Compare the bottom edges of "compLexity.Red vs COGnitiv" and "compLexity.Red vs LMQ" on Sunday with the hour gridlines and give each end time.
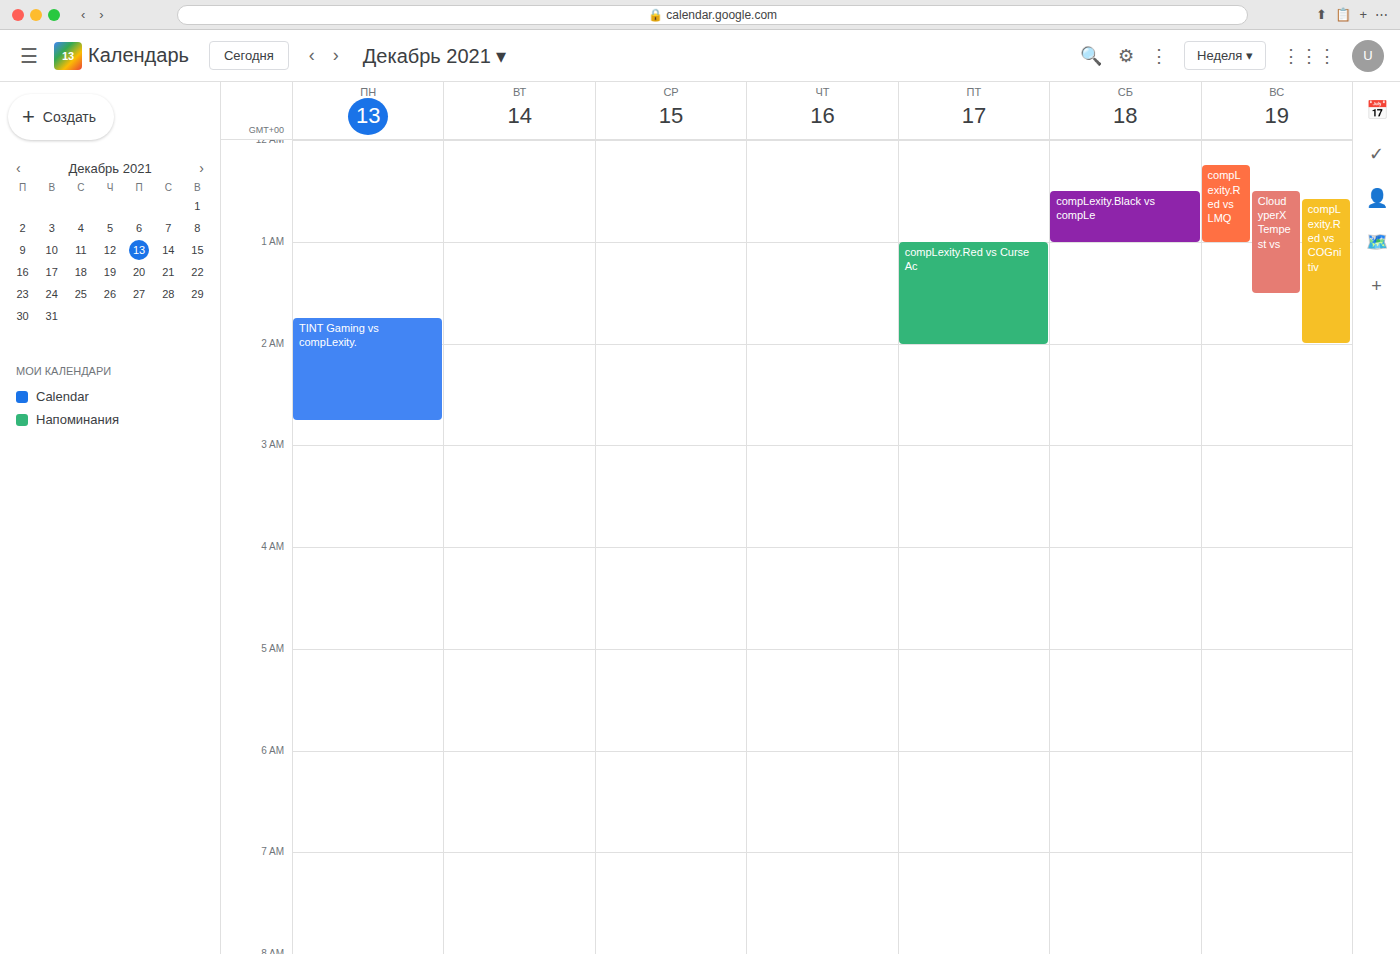
"compLexity.Red vs COGnitiv": 2:00 AM, exactly on the 2 AM line. "compLexity.Red vs LMQ": 1:00 AM, exactly on the 1 AM line.